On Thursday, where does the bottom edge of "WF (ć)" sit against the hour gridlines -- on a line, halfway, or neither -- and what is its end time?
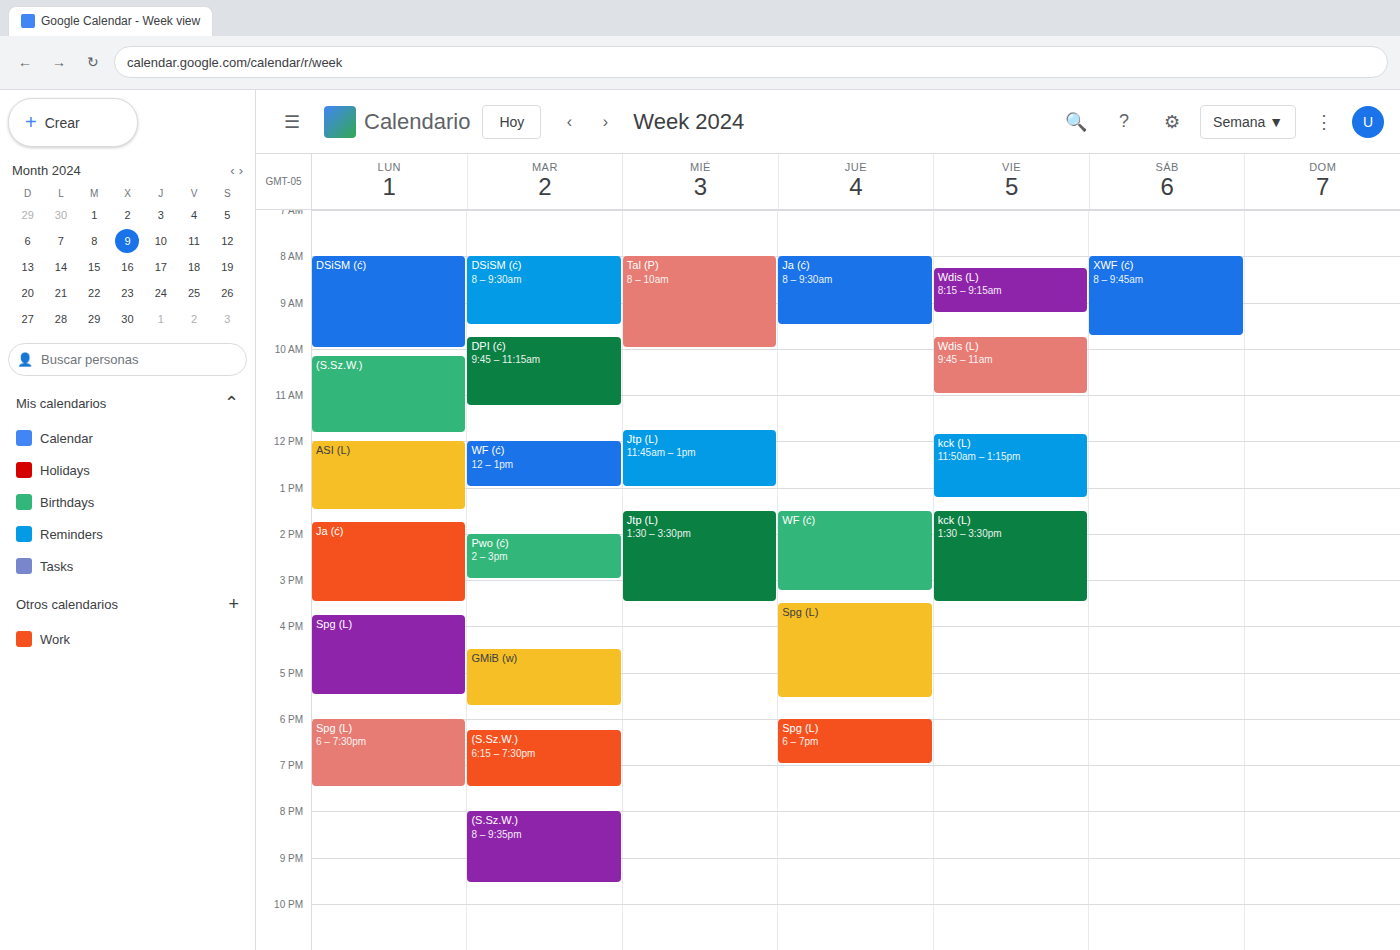
3:15 PM -- neither: a quarter of the way from the 3 PM line to the 4 PM line.